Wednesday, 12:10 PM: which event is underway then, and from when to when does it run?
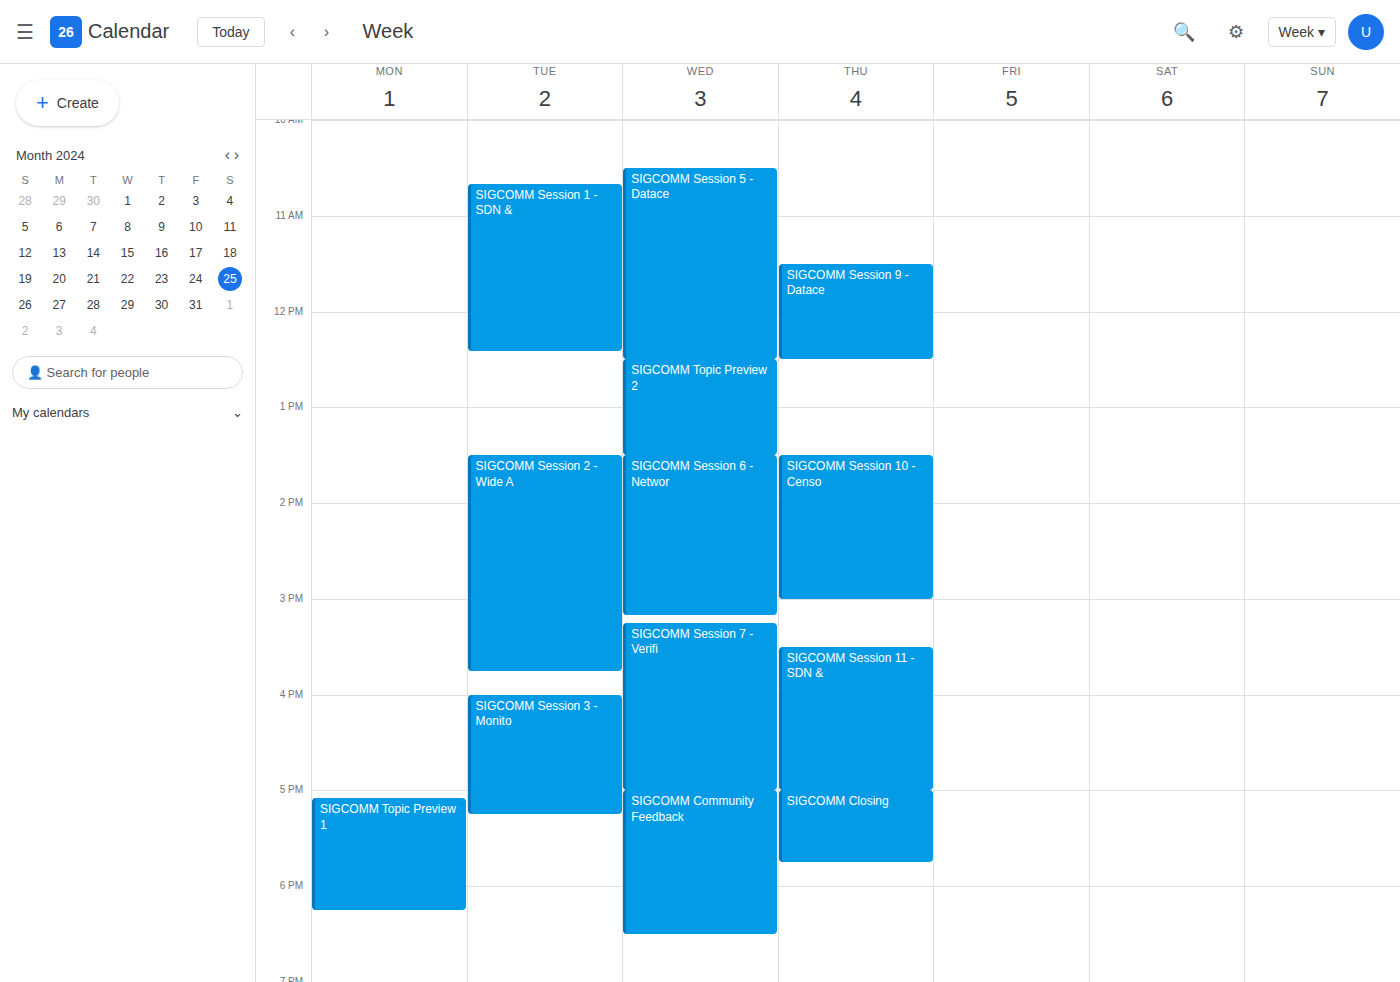
"SIGCOMM Session 5 - Datace", 10:30 AM to 12:30 PM